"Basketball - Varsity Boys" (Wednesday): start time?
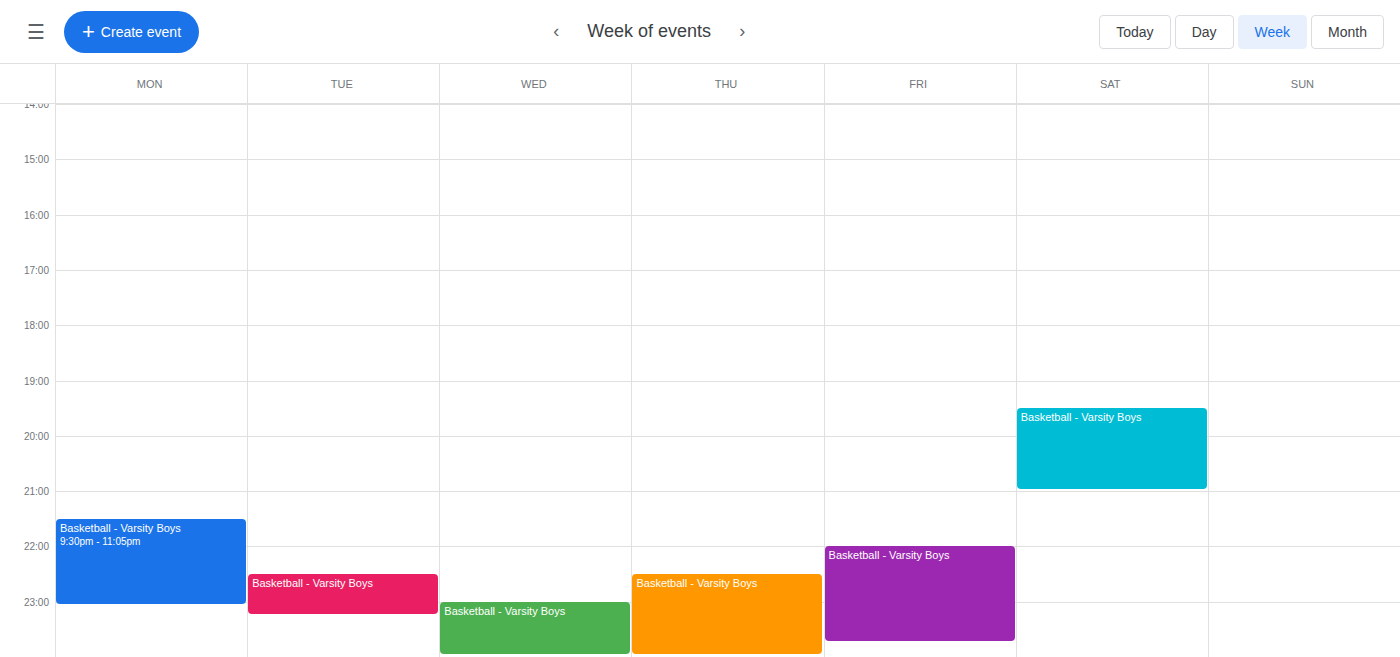
11:00 PM